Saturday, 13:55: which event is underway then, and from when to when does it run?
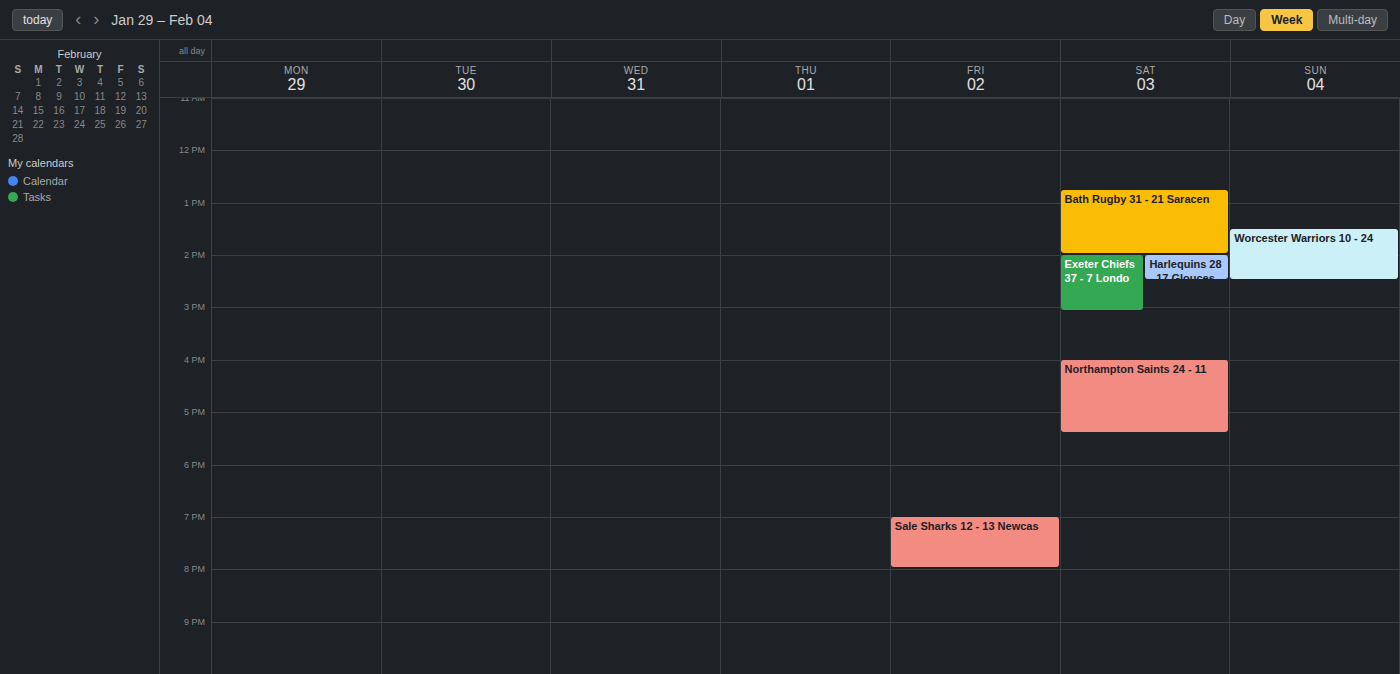
"Bath Rugby 31 - 21 Saracen", 12:45 to 14:00